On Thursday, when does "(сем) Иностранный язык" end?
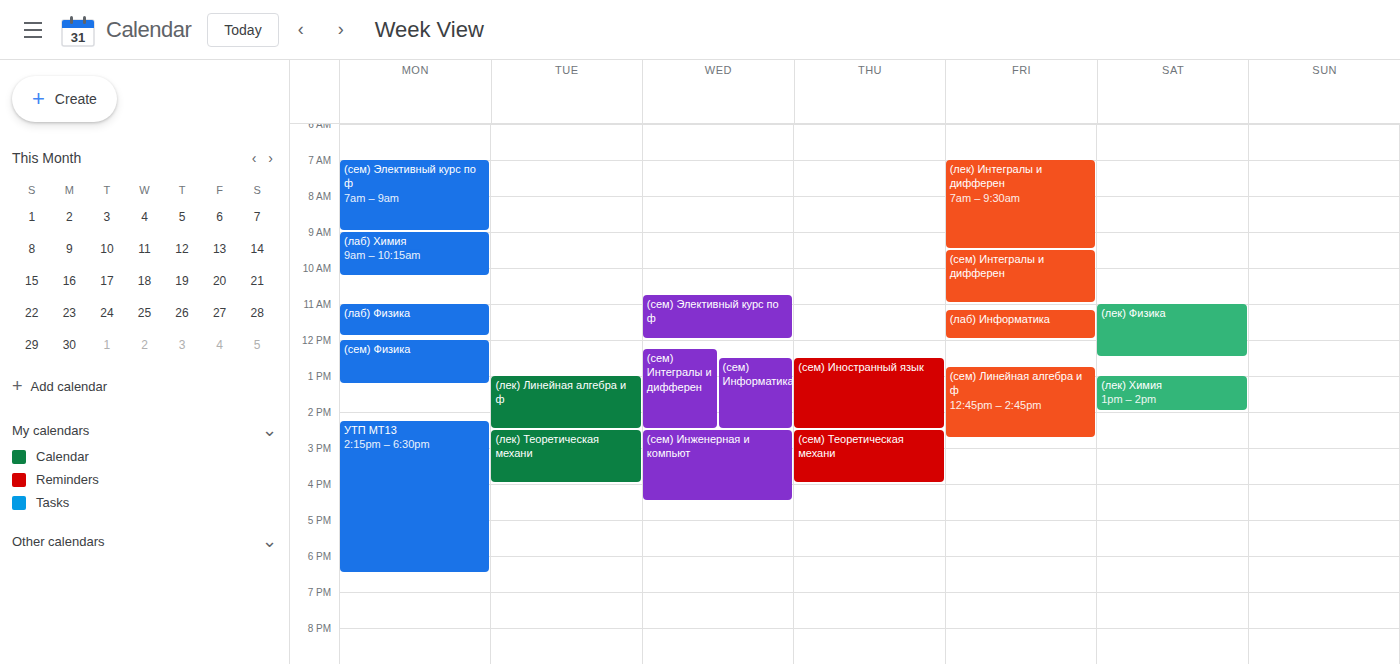
2:30 PM